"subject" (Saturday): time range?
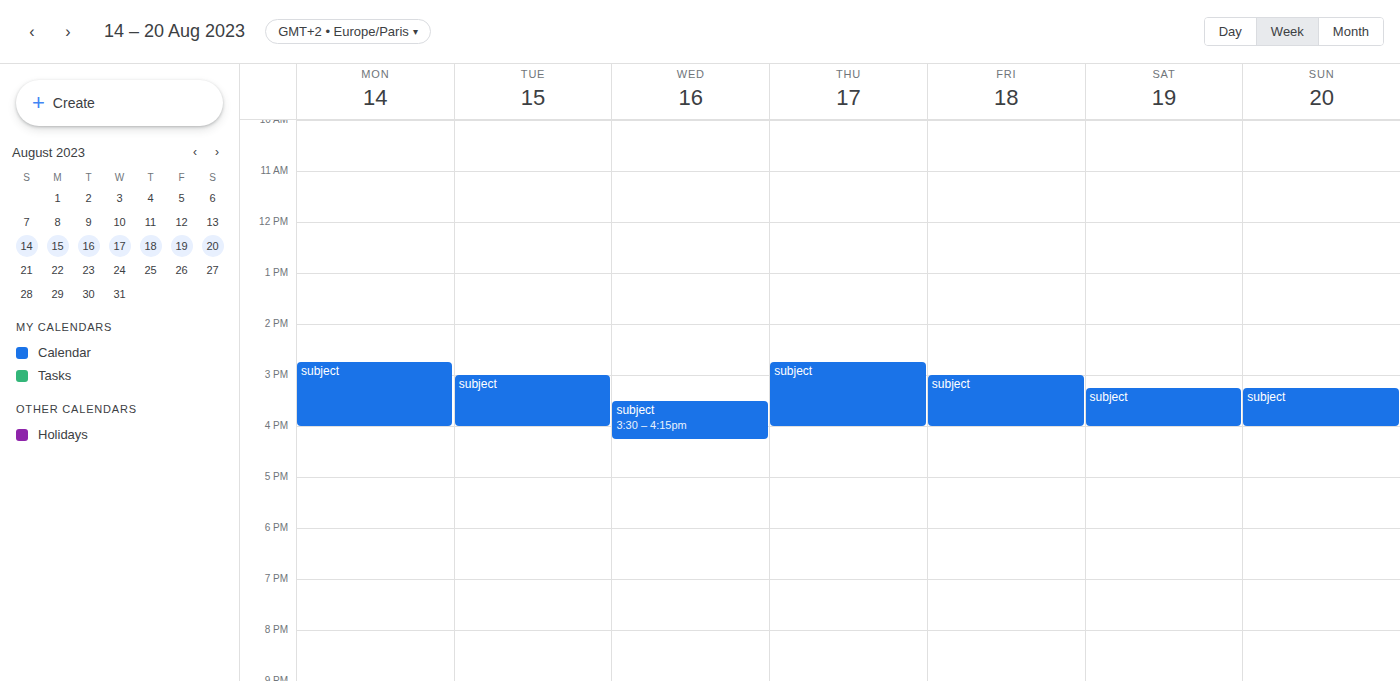
3:15 PM to 4:00 PM